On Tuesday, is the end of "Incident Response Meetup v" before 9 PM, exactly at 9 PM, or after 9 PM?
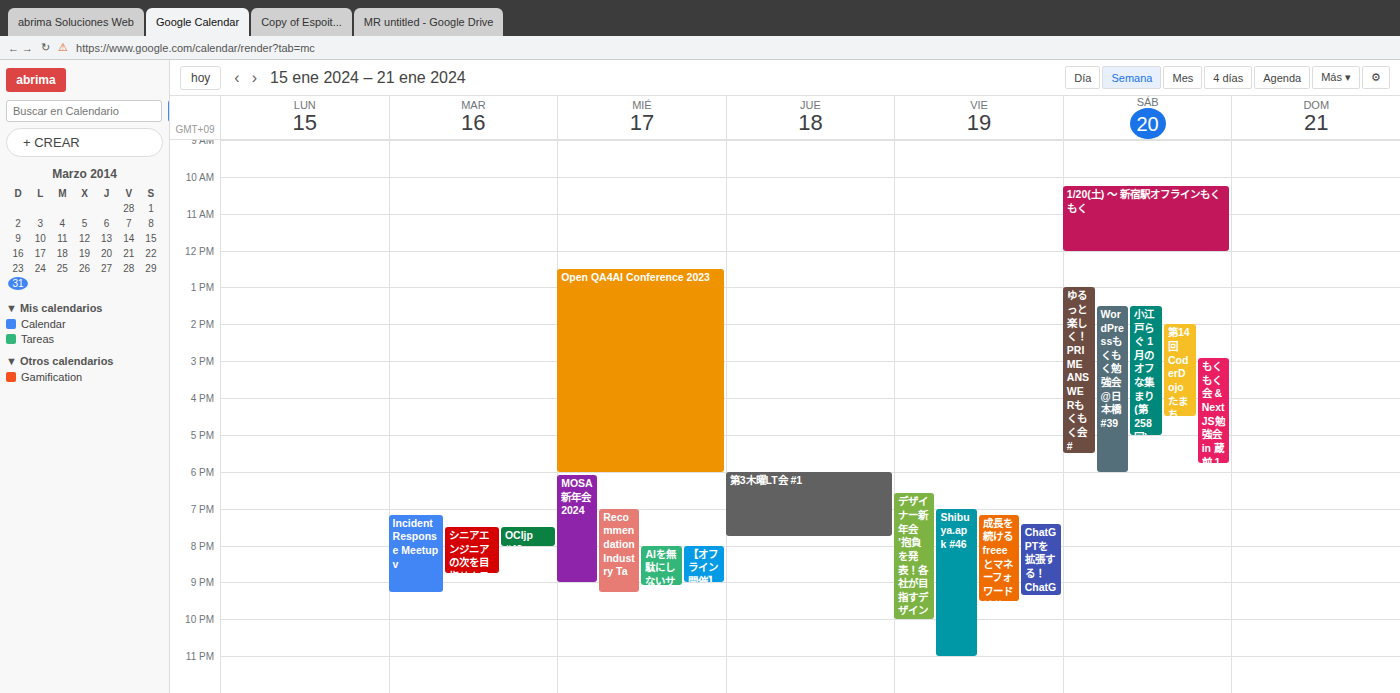
9:15 PM -- after 9 PM, 15 minutes below the 9 PM line.